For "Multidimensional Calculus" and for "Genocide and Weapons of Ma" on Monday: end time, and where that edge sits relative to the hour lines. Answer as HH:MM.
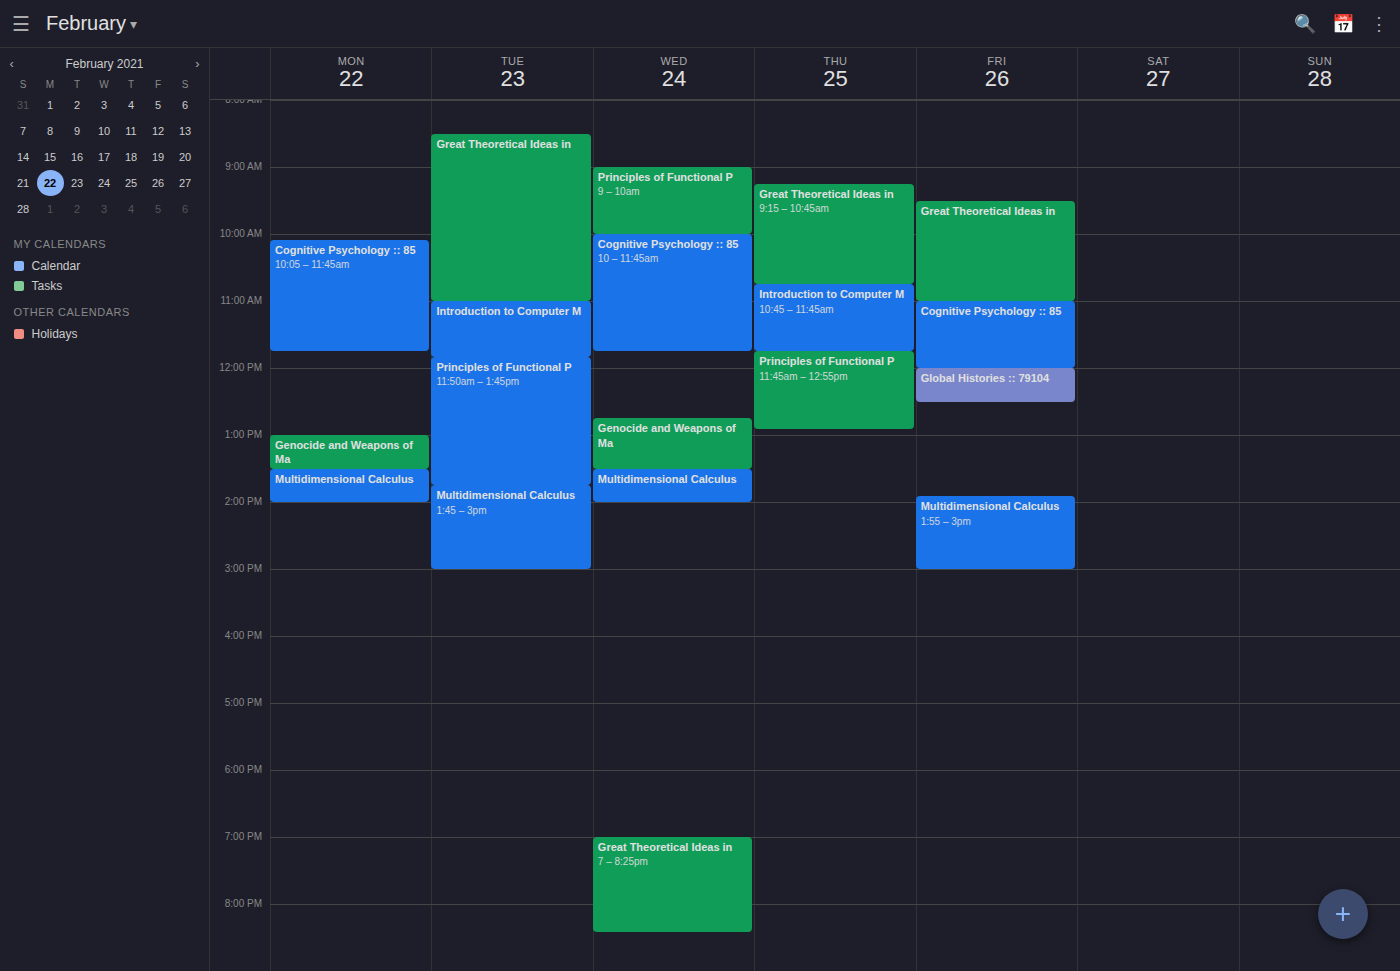
"Multidimensional Calculus": 14:00, exactly on the 14:00 line. "Genocide and Weapons of Ma": 13:30, halfway between the 13:00 and 14:00 lines.